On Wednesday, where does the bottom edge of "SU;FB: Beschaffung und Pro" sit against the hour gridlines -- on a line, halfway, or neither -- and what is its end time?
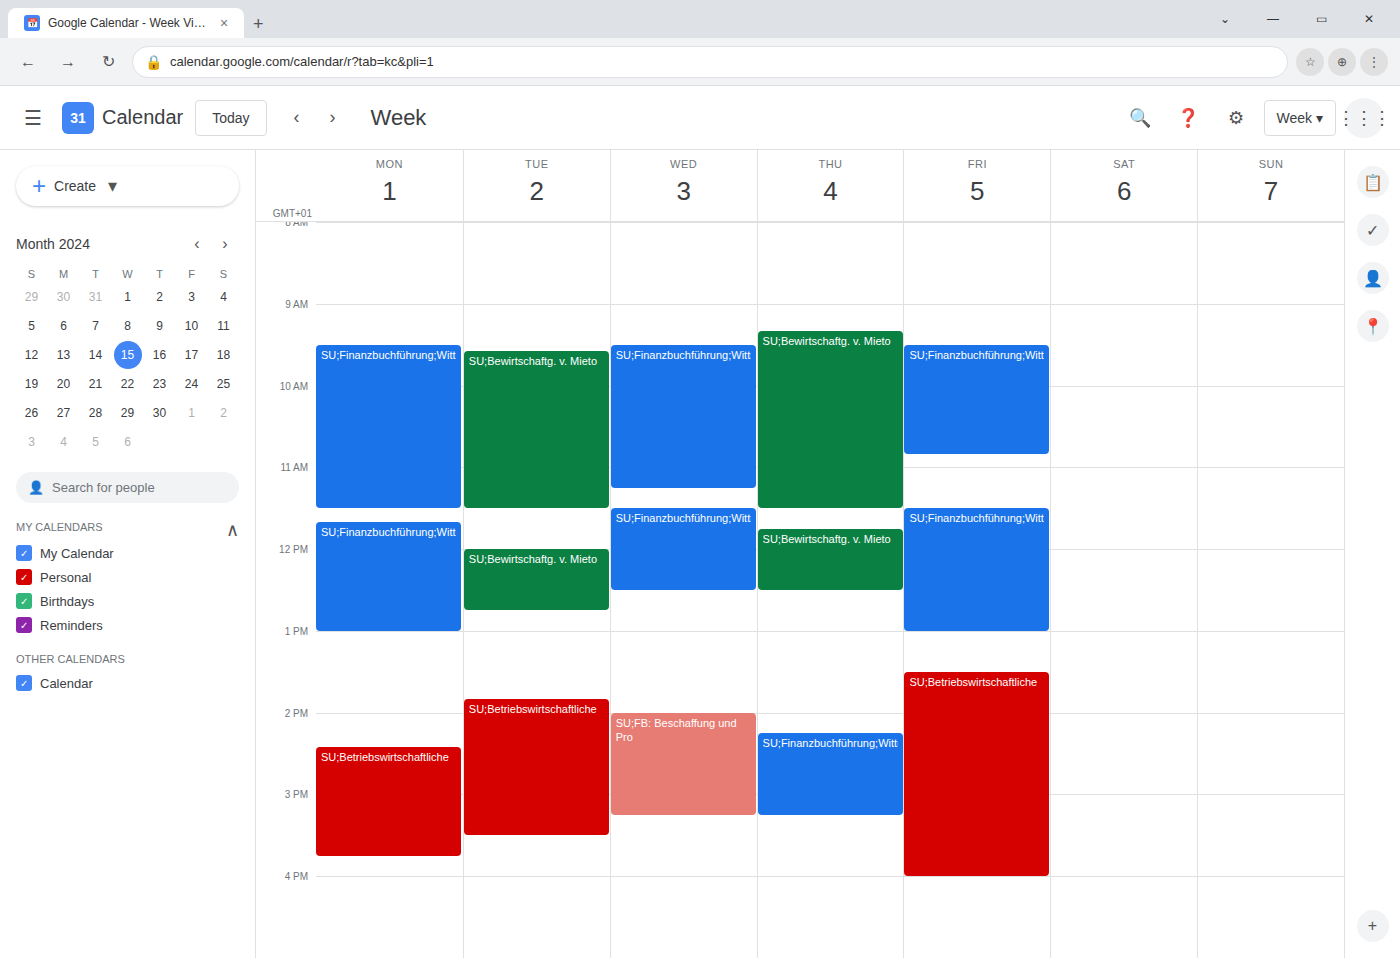
15:15 -- neither: a quarter of the way from the 15:00 line to the 16:00 line.